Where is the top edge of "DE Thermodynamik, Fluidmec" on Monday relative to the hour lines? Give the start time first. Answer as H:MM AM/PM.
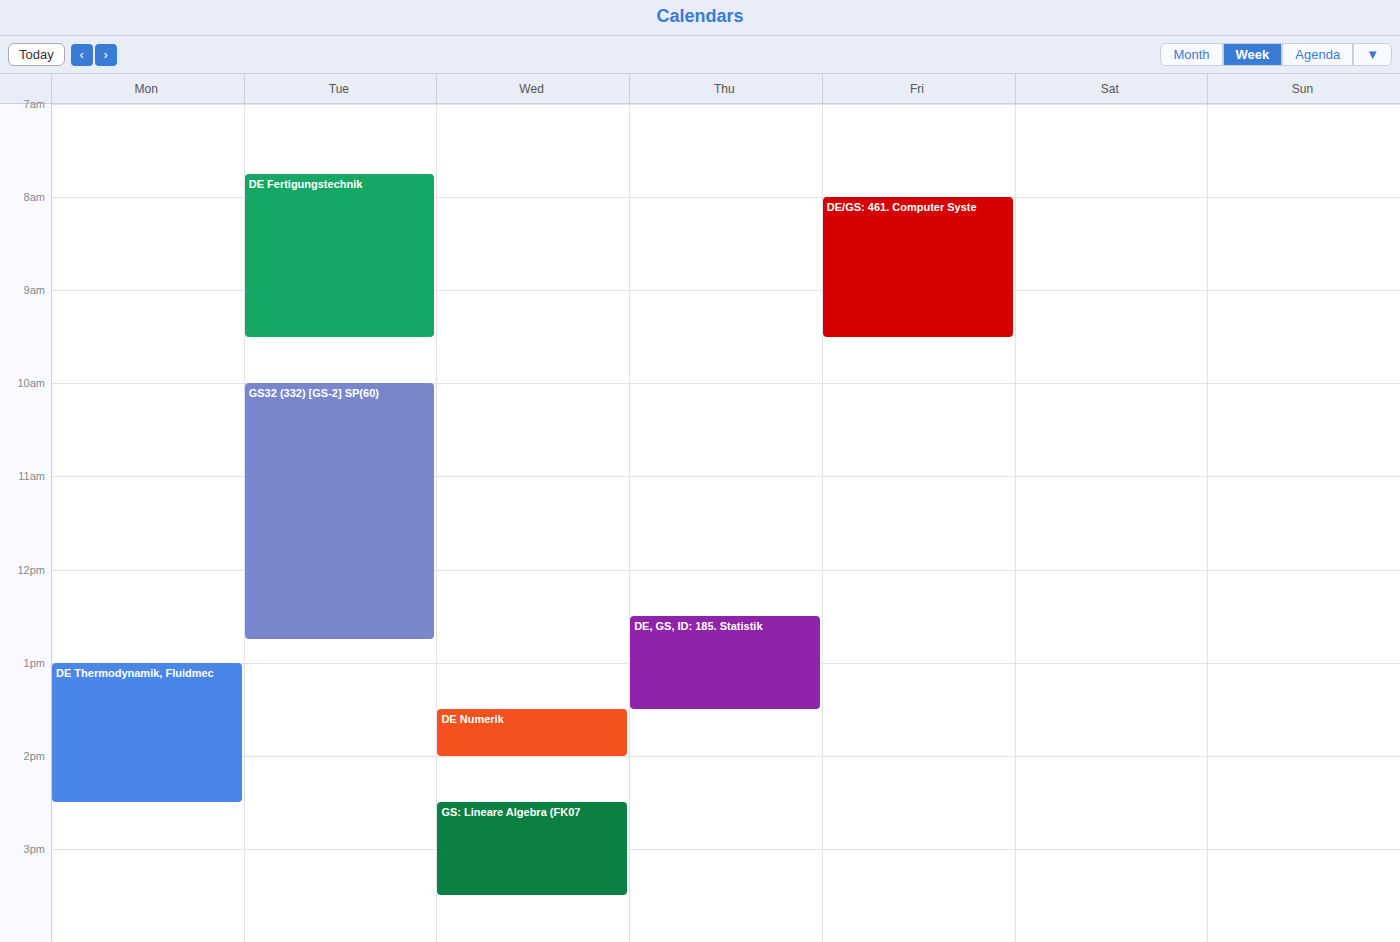
1:00 PM -- exactly on the 1 PM line.